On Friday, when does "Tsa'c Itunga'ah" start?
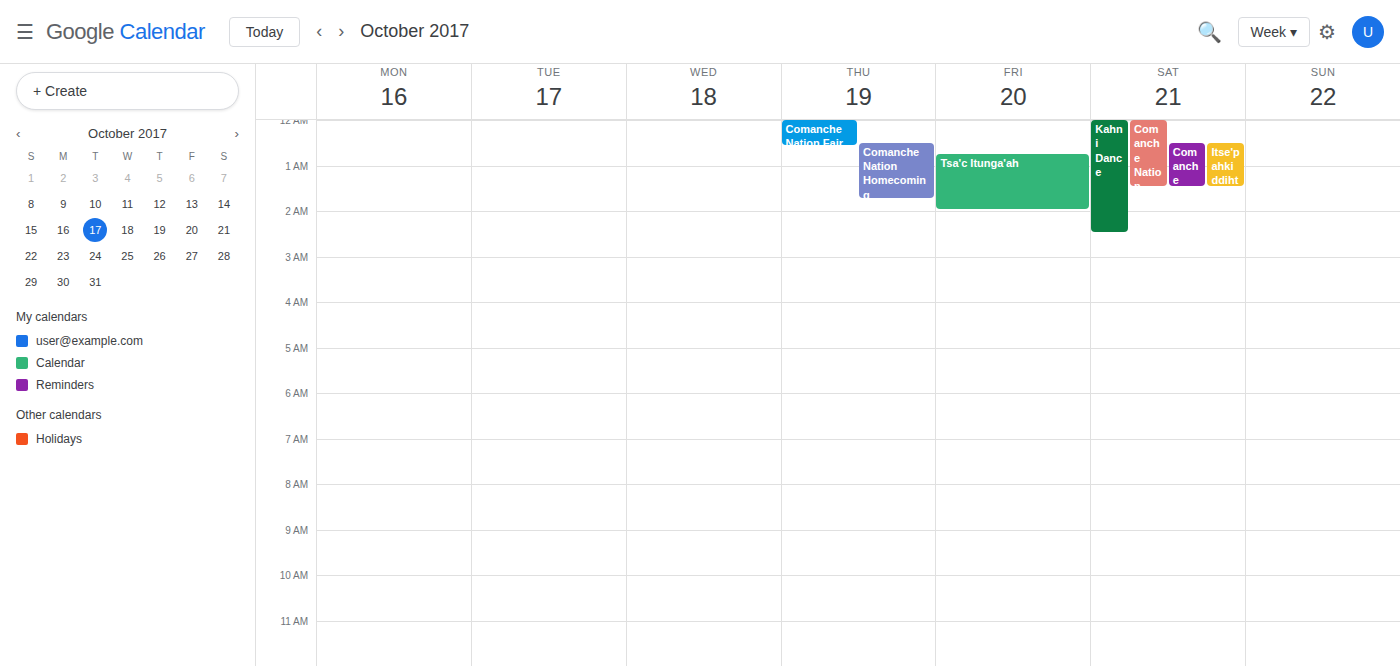
12:45 AM